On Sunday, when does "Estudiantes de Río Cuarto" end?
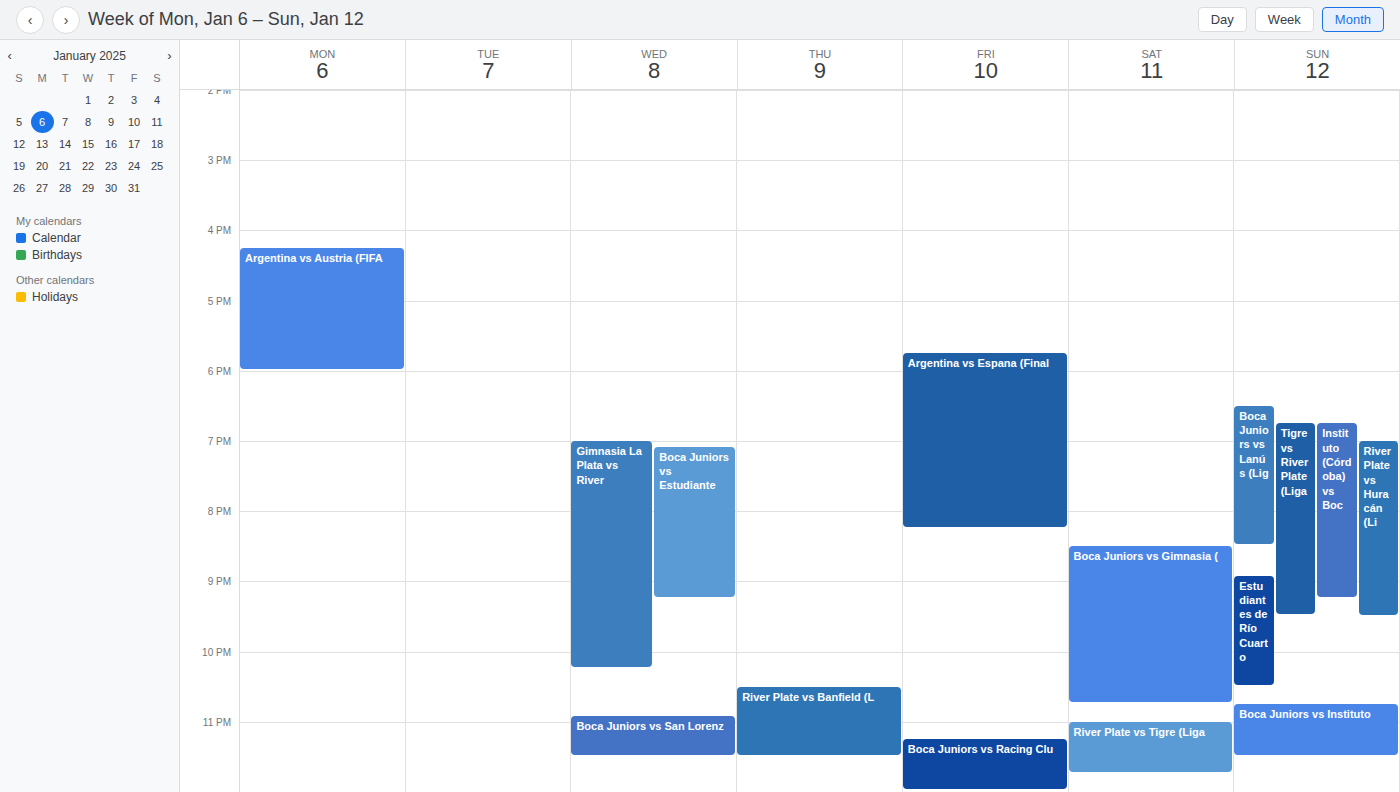
10:30 PM